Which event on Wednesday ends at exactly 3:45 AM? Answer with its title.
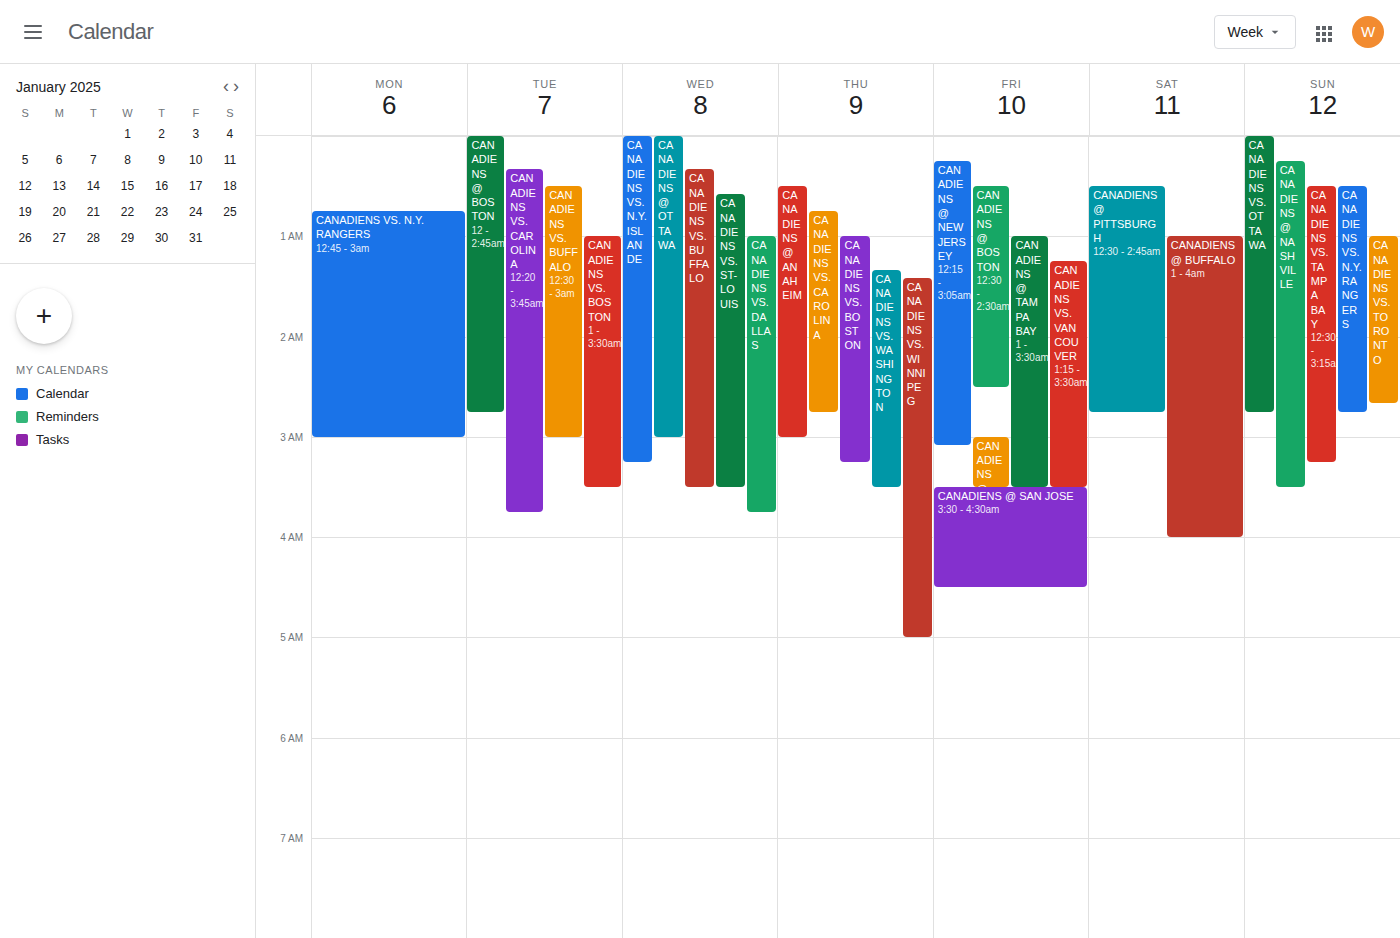
"CANADIENS VS. DALLAS"